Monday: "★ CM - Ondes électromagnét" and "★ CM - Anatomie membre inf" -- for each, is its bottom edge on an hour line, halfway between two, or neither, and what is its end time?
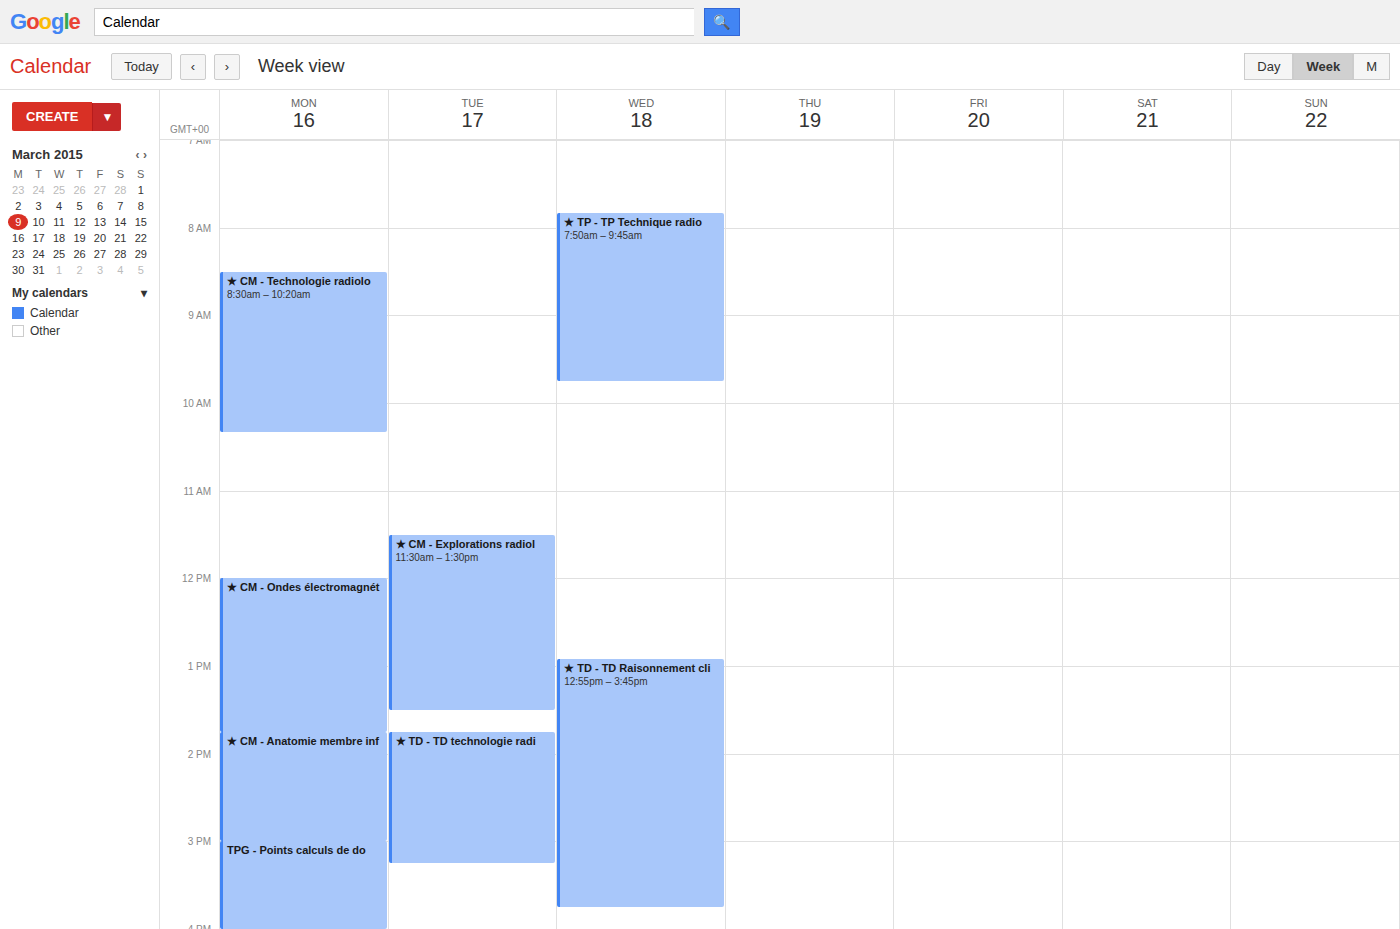
"★ CM - Ondes électromagnét": 13:45, neither: three quarters of the way from the 13:00 line to the 14:00 line. "★ CM - Anatomie membre inf": 15:00, exactly on the 15:00 line.